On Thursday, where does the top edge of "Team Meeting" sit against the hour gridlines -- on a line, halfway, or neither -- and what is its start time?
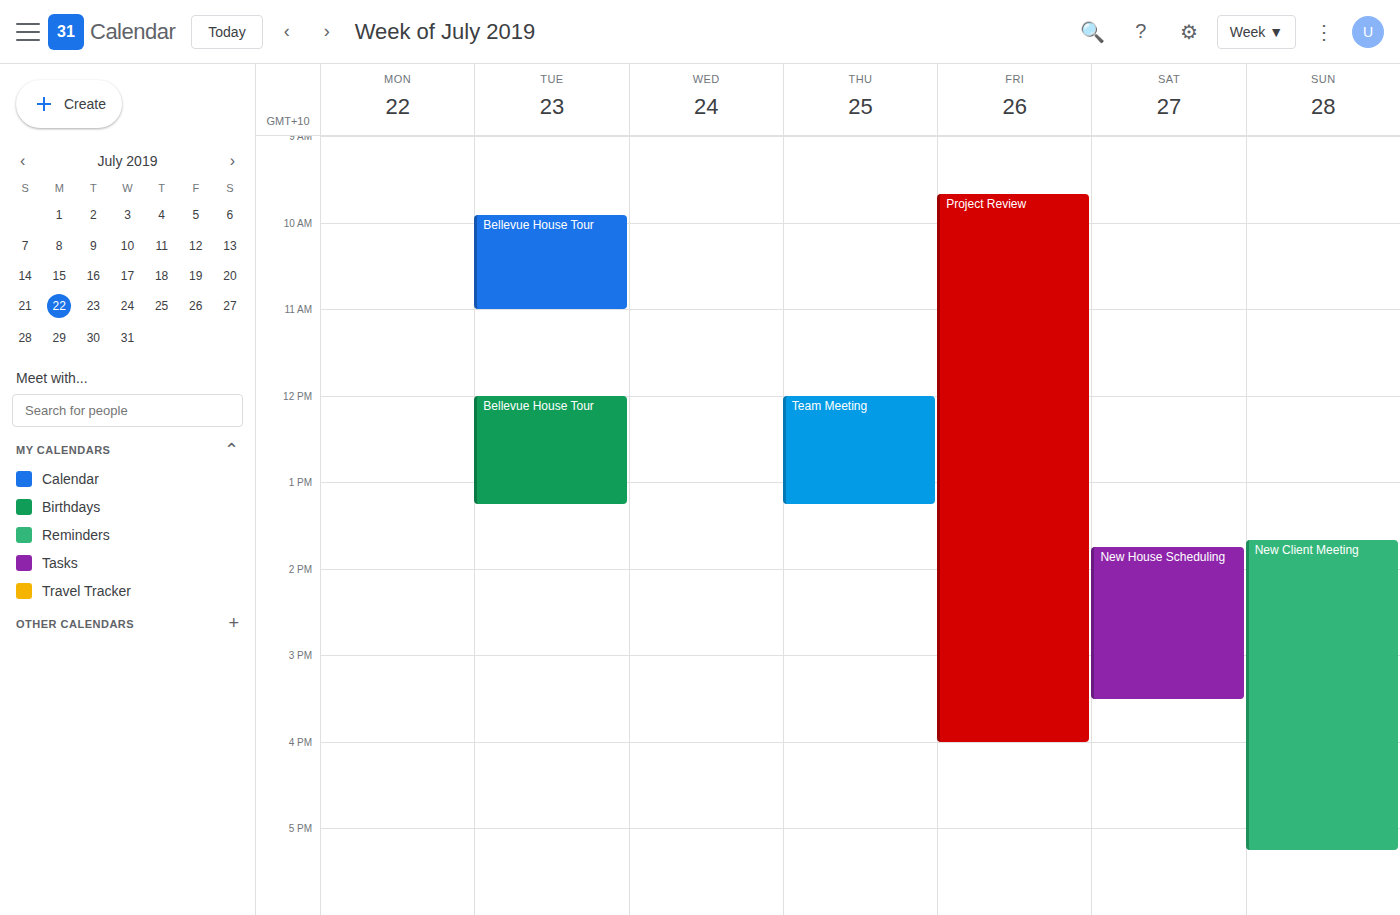
12:00 PM -- exactly on the 12 PM line.